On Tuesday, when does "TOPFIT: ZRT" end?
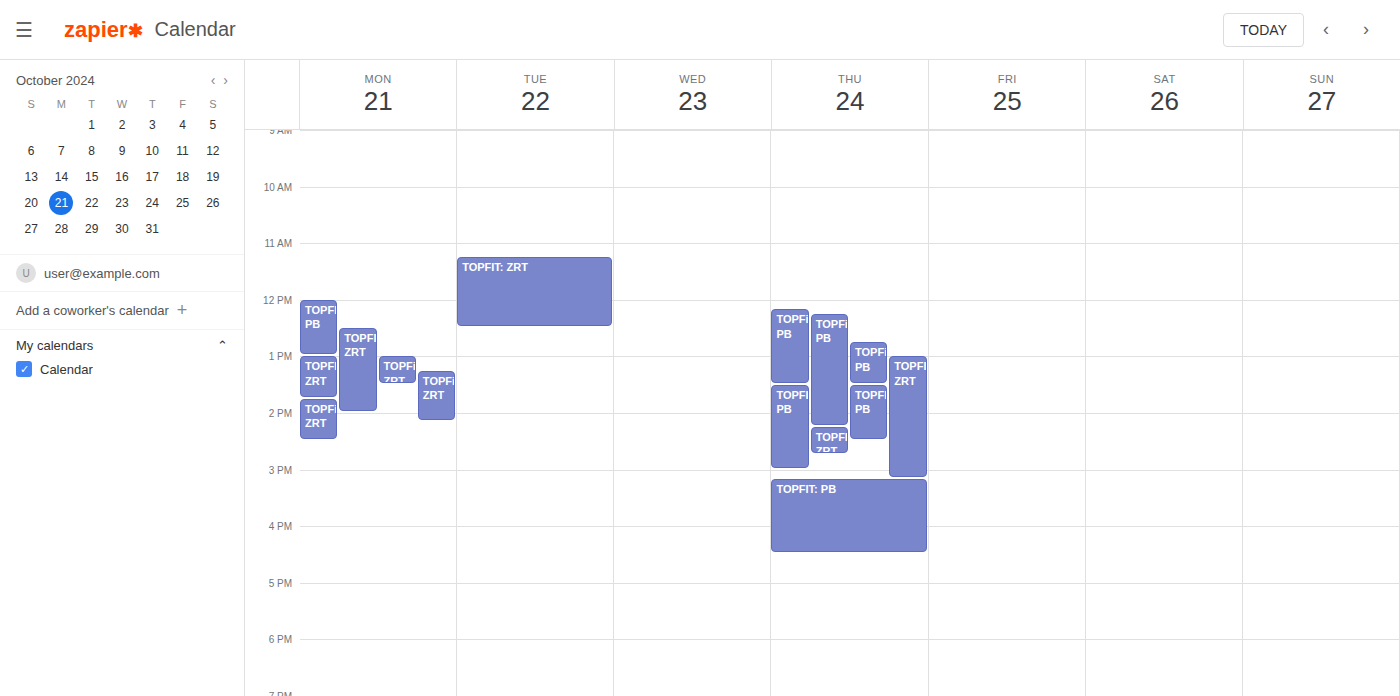
12:30